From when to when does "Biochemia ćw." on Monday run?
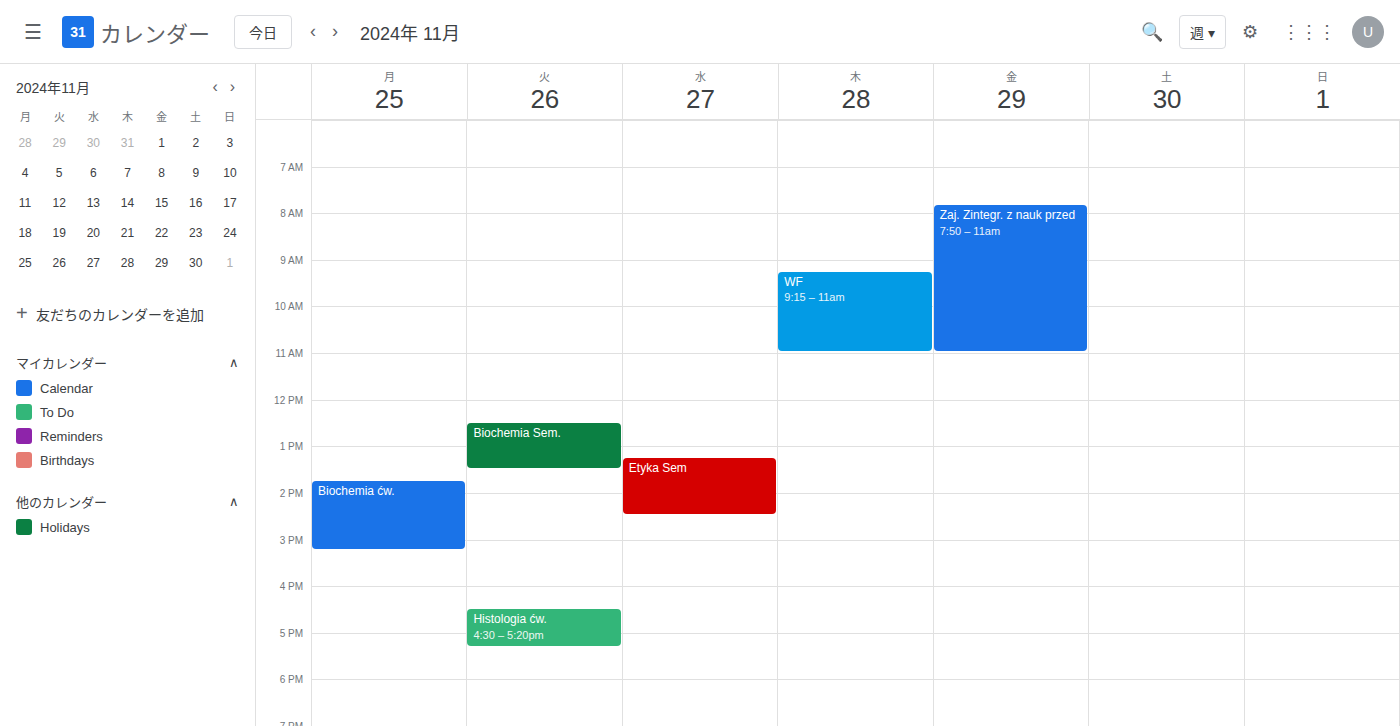
1:45 PM to 3:15 PM